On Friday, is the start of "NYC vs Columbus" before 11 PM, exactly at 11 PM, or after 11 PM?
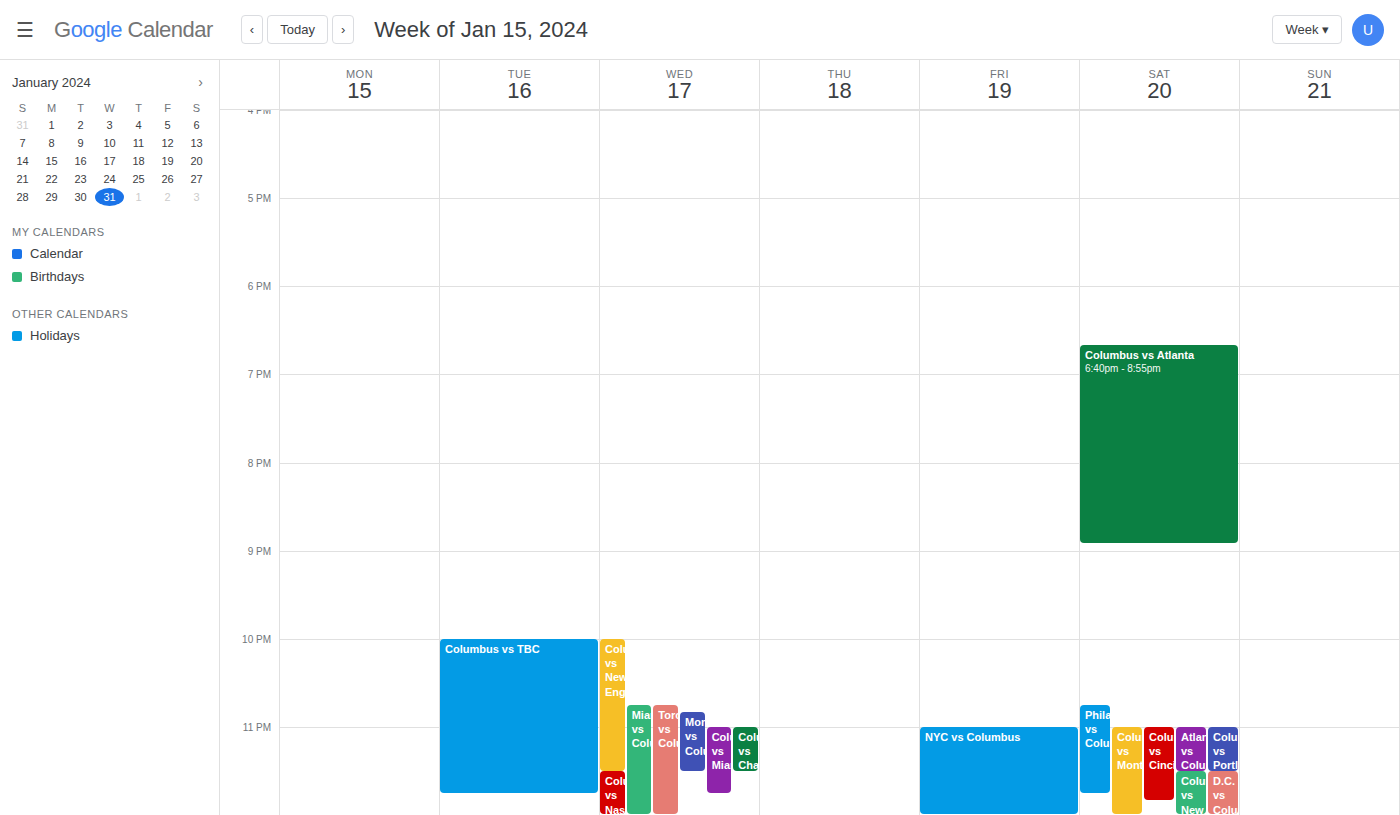
11:00 PM -- exactly at 11 PM, on the 11 PM line.